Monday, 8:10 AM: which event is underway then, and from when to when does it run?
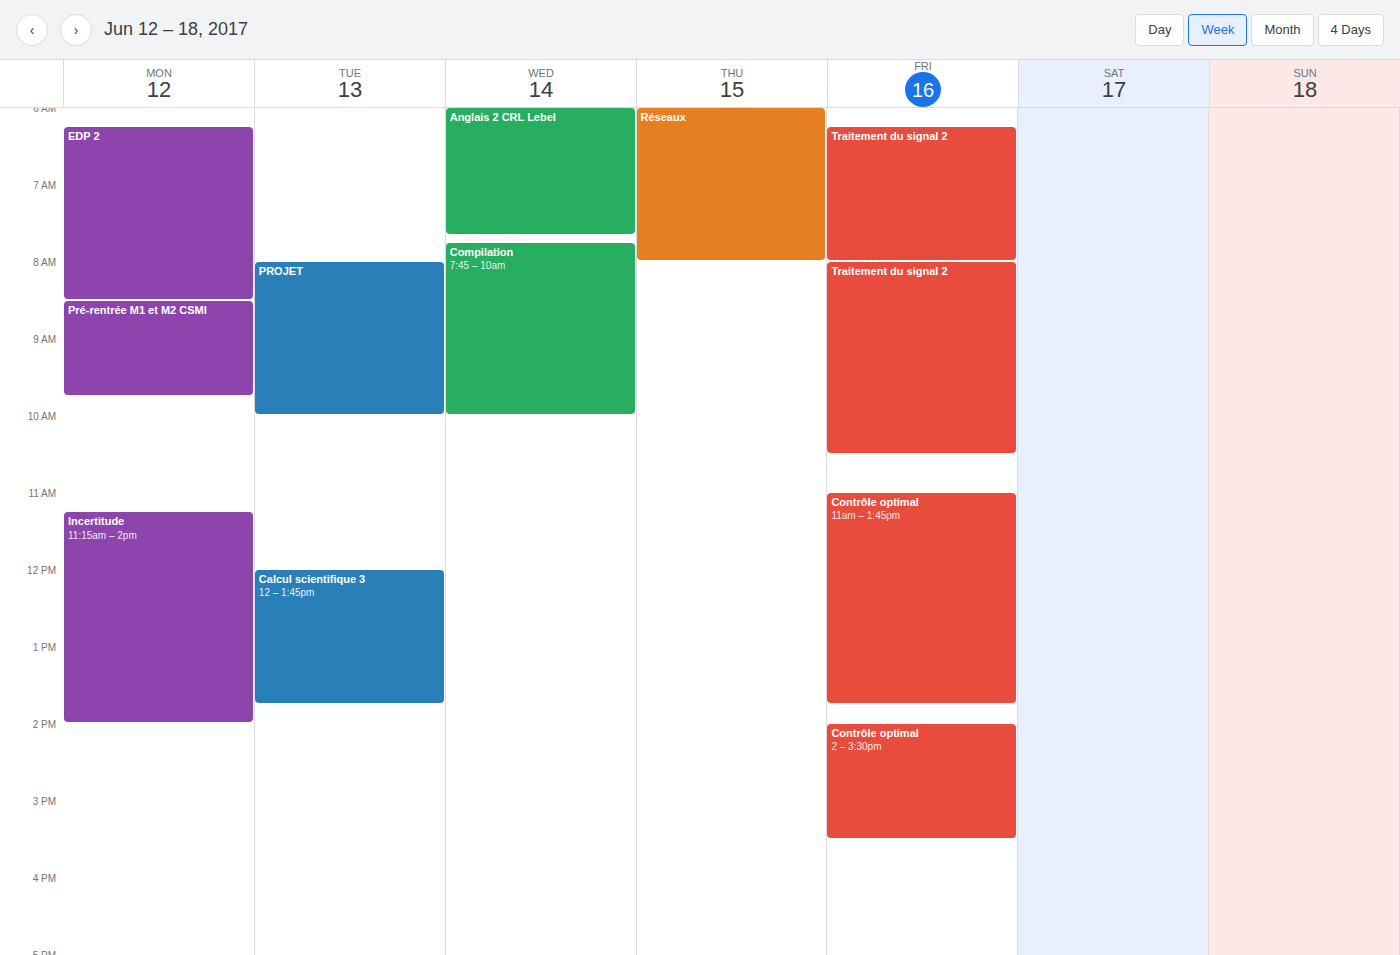
"EDP 2", 6:15 AM to 8:30 AM